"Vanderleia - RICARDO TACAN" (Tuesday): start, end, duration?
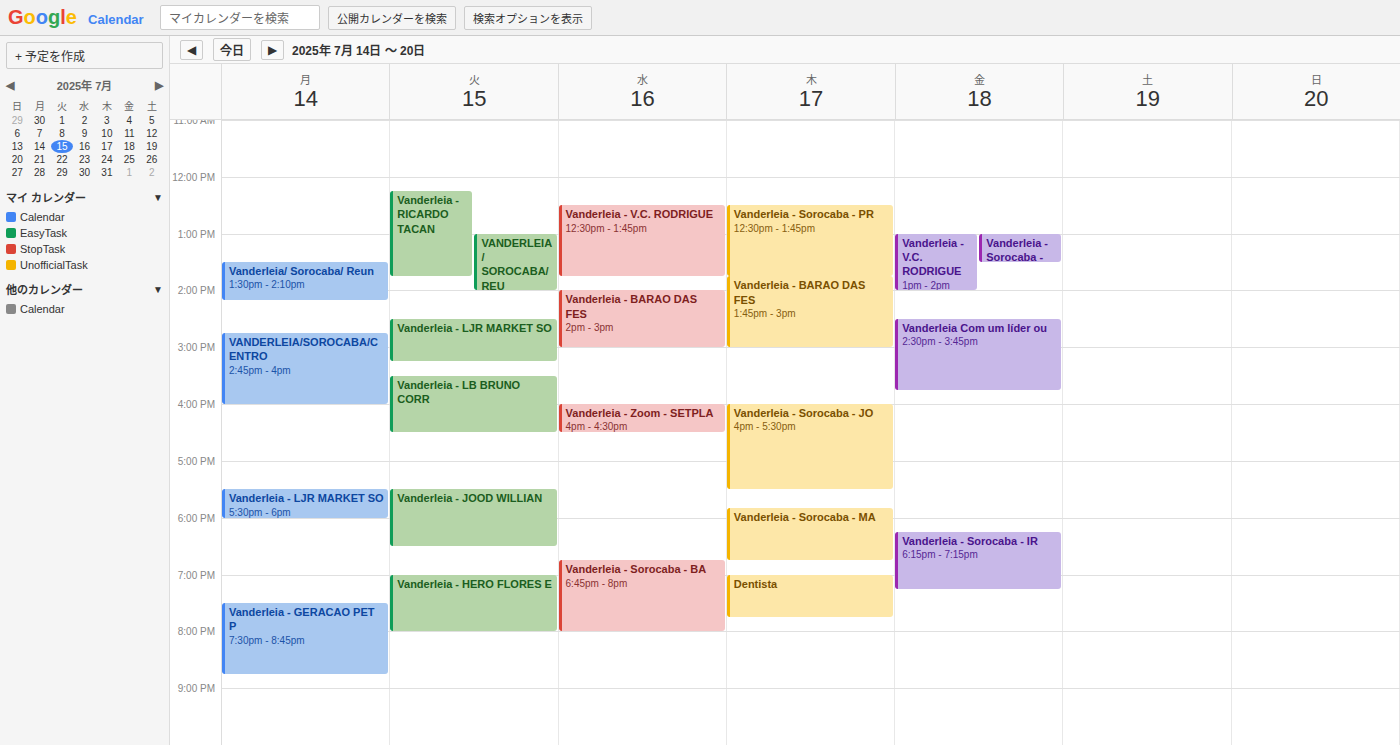
12:15 PM to 1:45 PM, 1 hour 30 minutes